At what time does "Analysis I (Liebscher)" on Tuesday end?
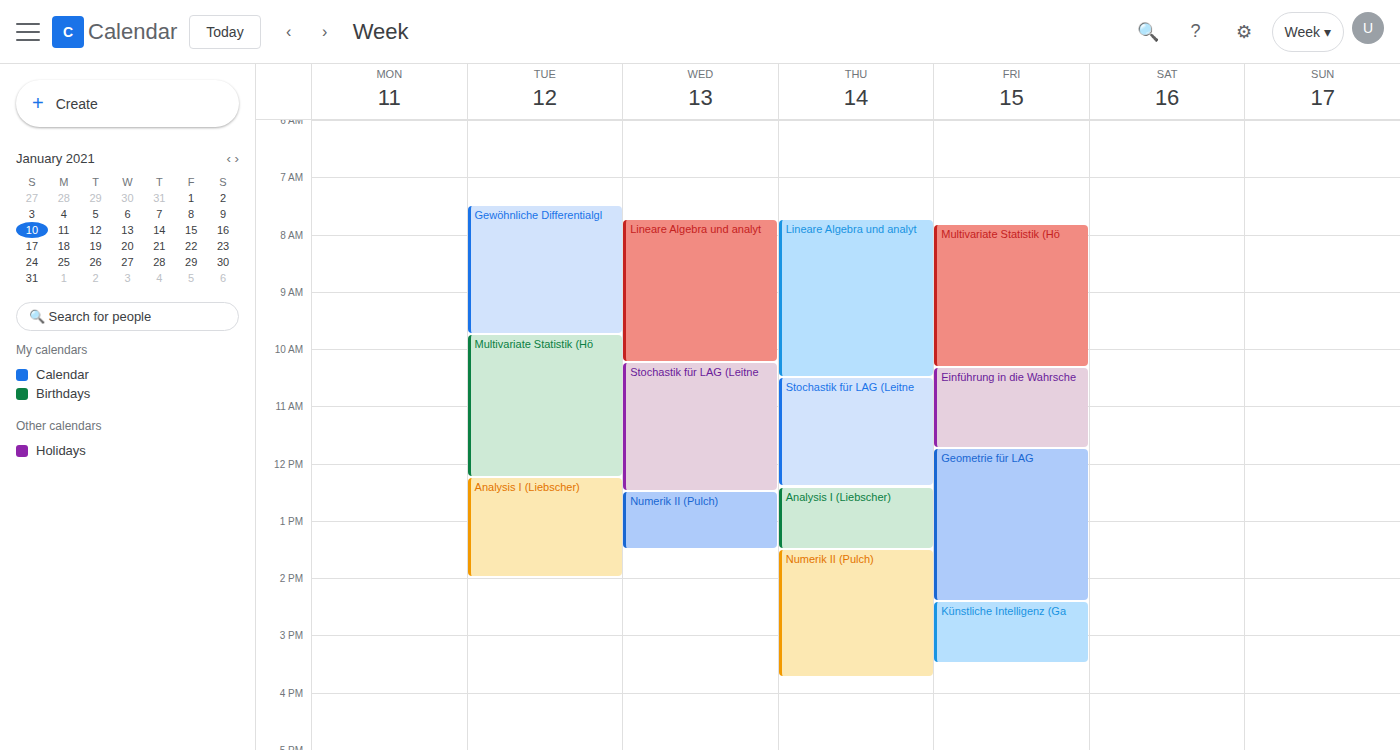
2:00 PM